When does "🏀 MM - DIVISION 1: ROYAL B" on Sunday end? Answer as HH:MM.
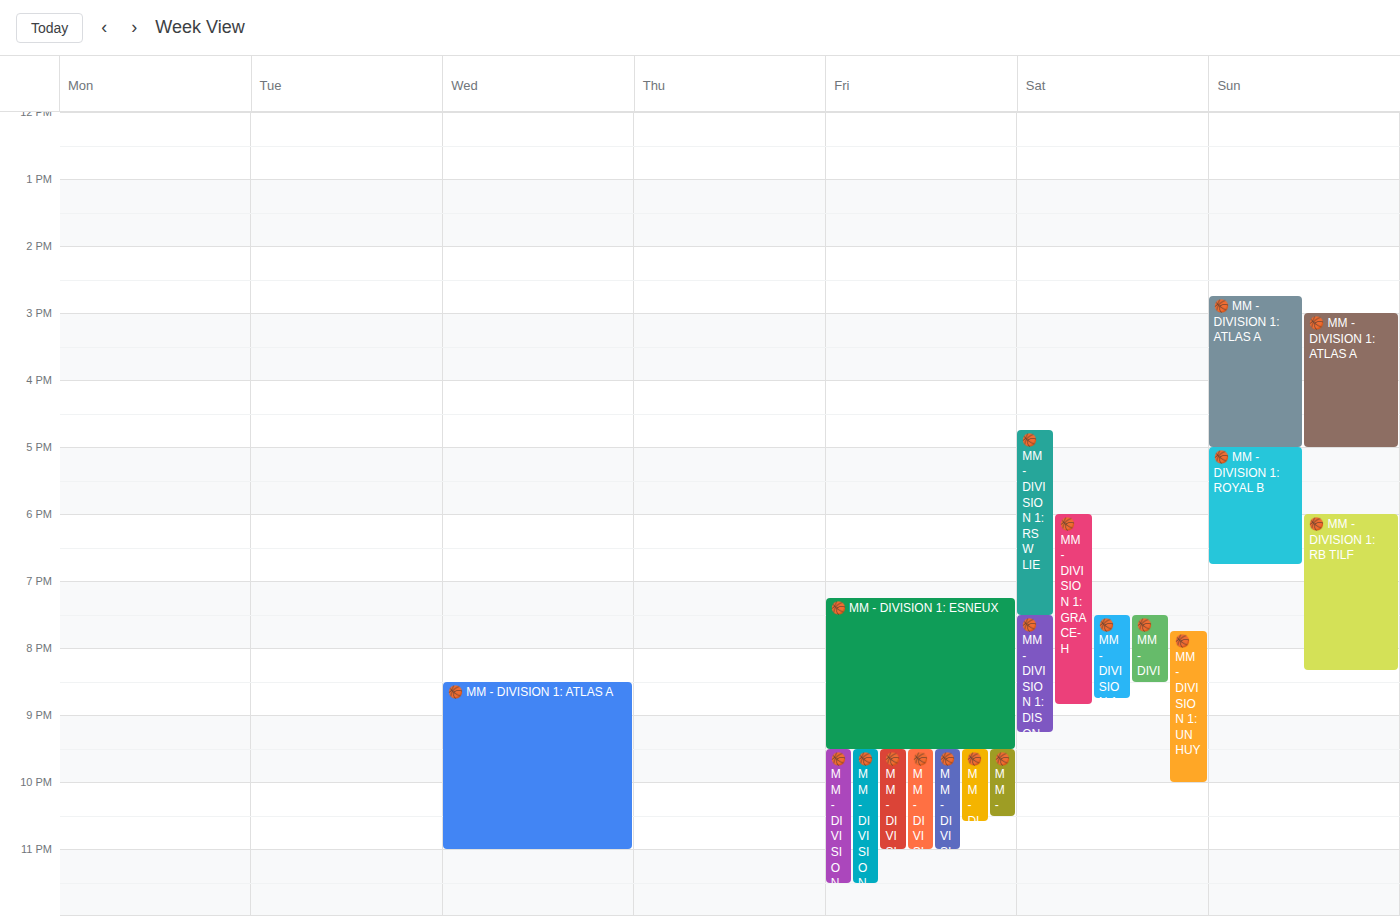
18:45